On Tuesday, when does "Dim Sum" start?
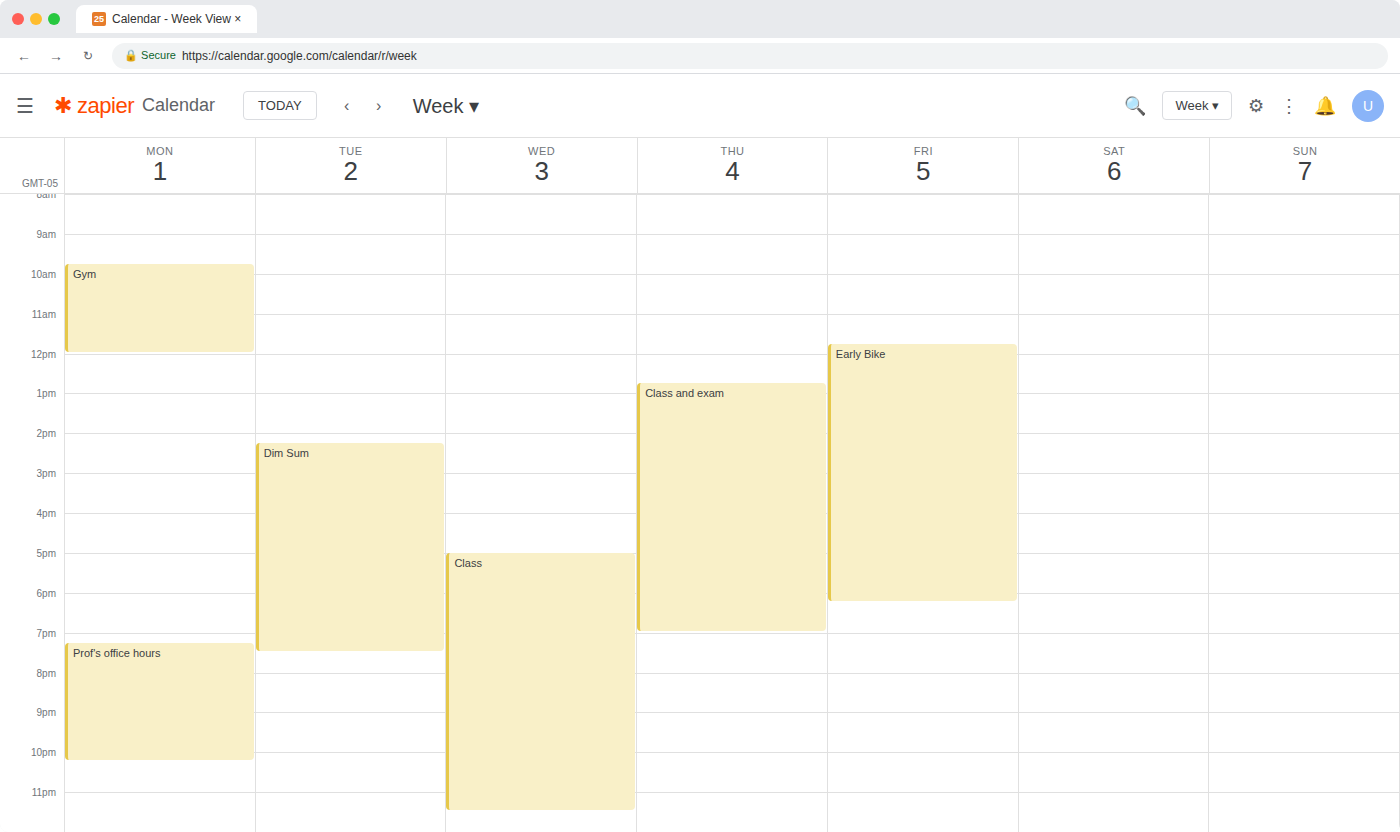
2:15 PM